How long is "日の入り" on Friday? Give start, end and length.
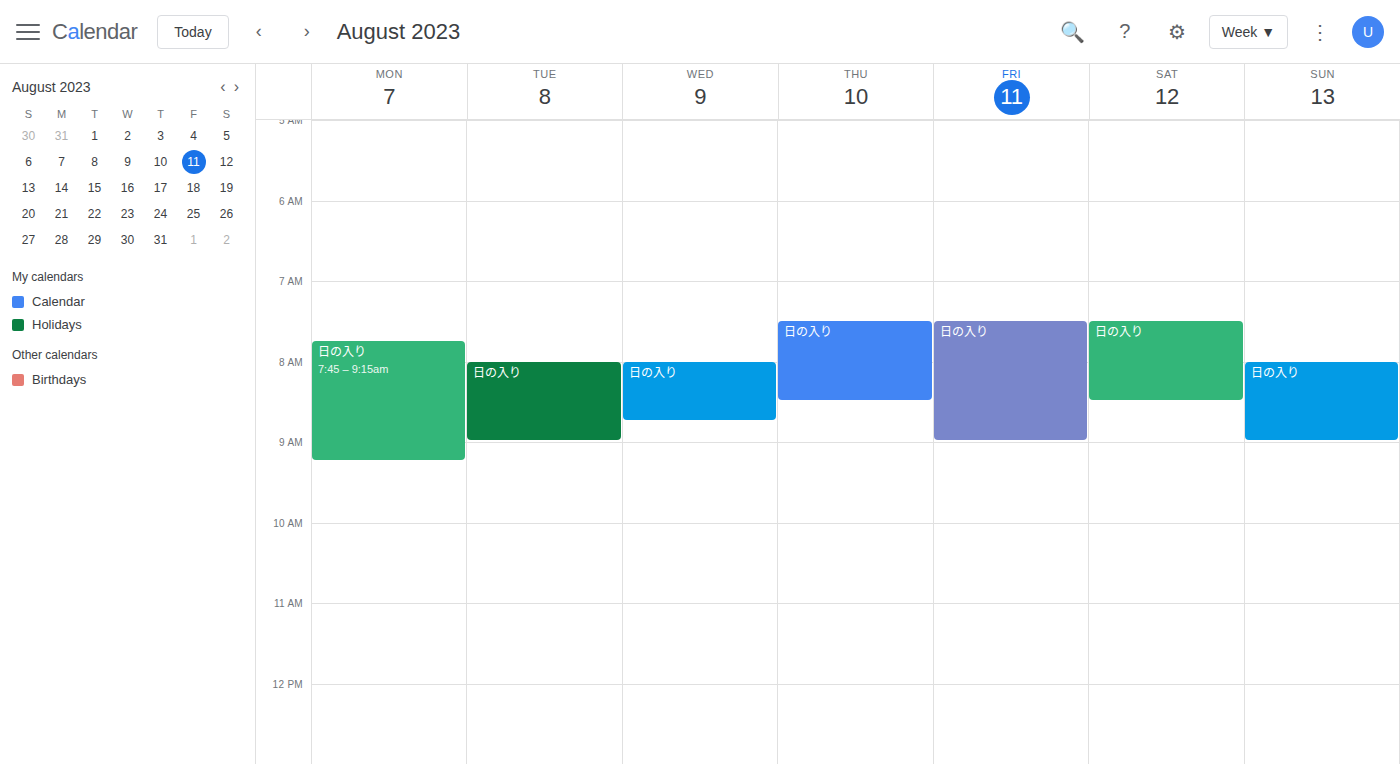
7:30 AM to 9:00 AM, 1 hour 30 minutes